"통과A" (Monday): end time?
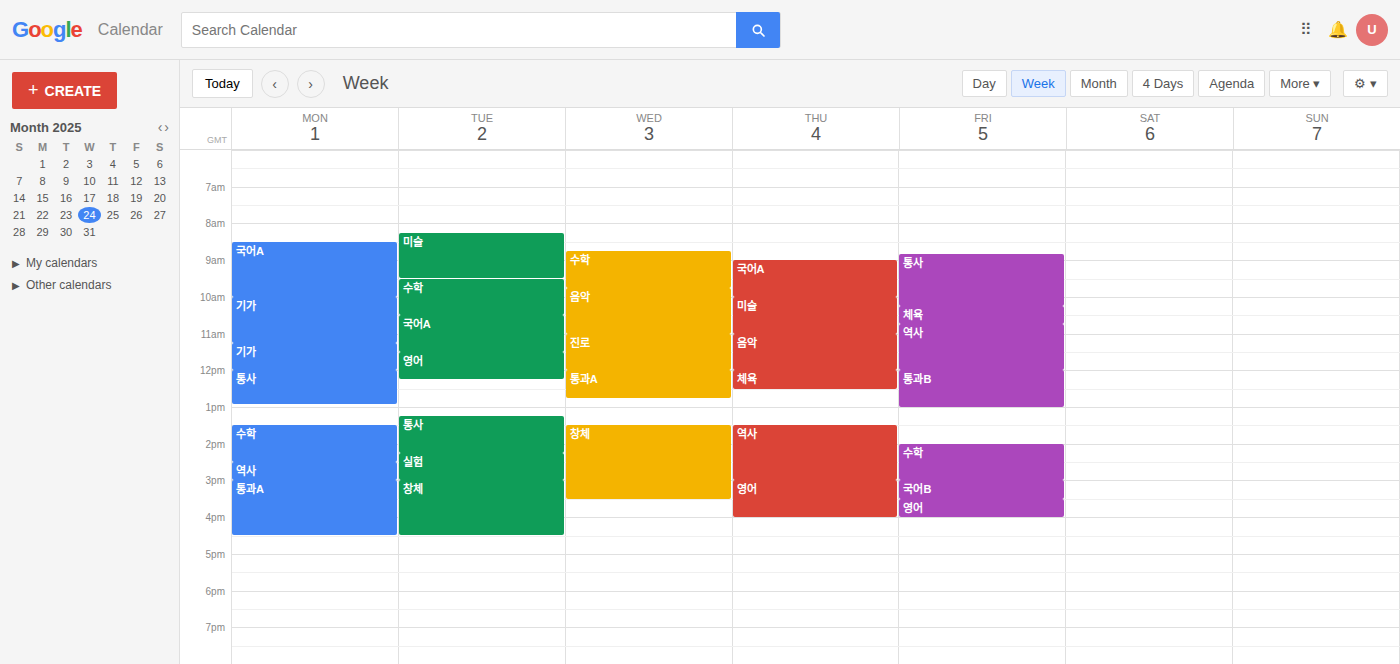
4:30 PM